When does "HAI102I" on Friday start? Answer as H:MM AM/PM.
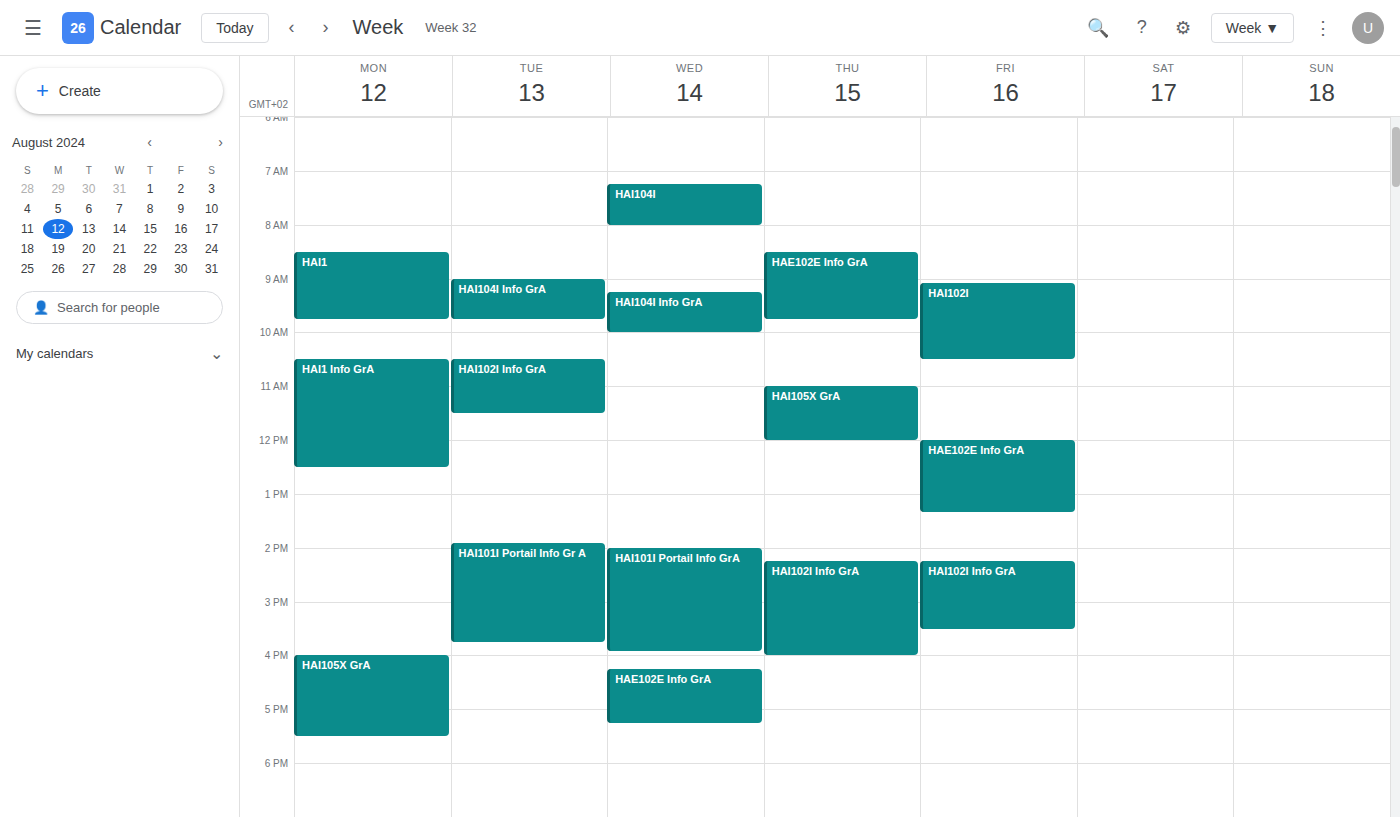
9:05 AM